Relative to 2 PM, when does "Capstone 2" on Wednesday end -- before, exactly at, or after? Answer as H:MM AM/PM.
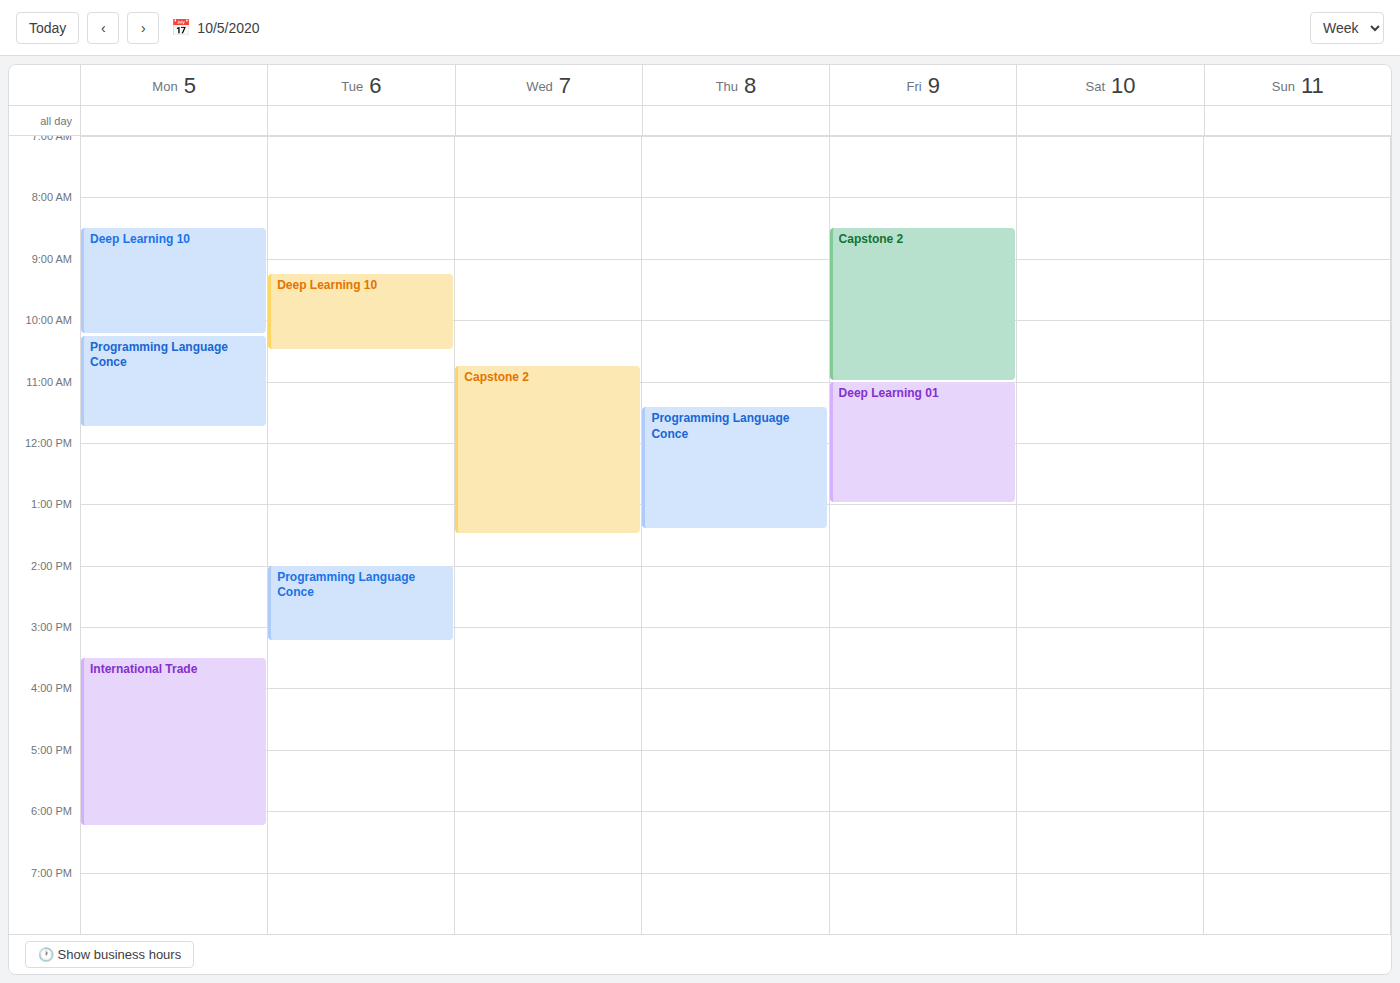
1:30 PM -- before 2 PM, 30 minutes above the 2 PM line.